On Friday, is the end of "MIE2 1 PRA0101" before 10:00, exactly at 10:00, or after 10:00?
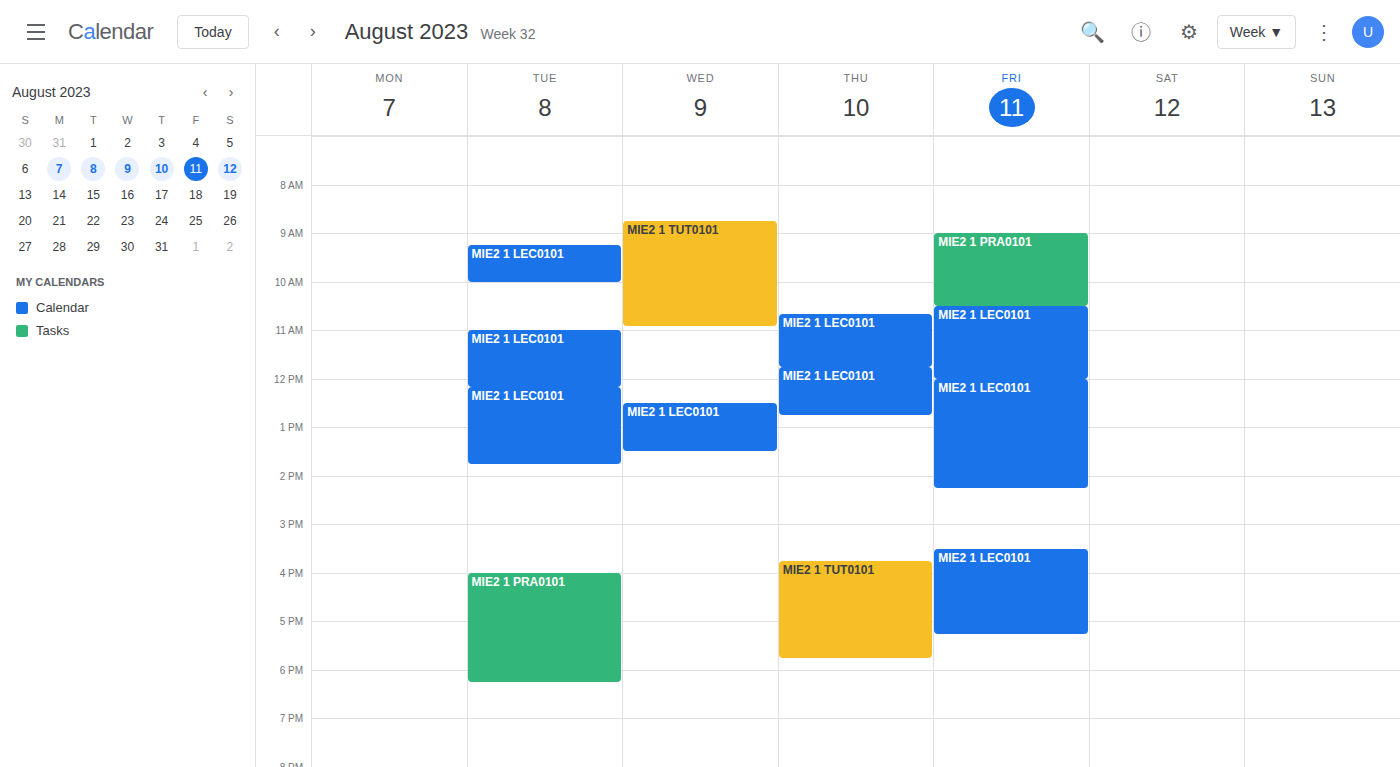
10:30 -- after 10:00, 30 minutes below the 10:00 line.